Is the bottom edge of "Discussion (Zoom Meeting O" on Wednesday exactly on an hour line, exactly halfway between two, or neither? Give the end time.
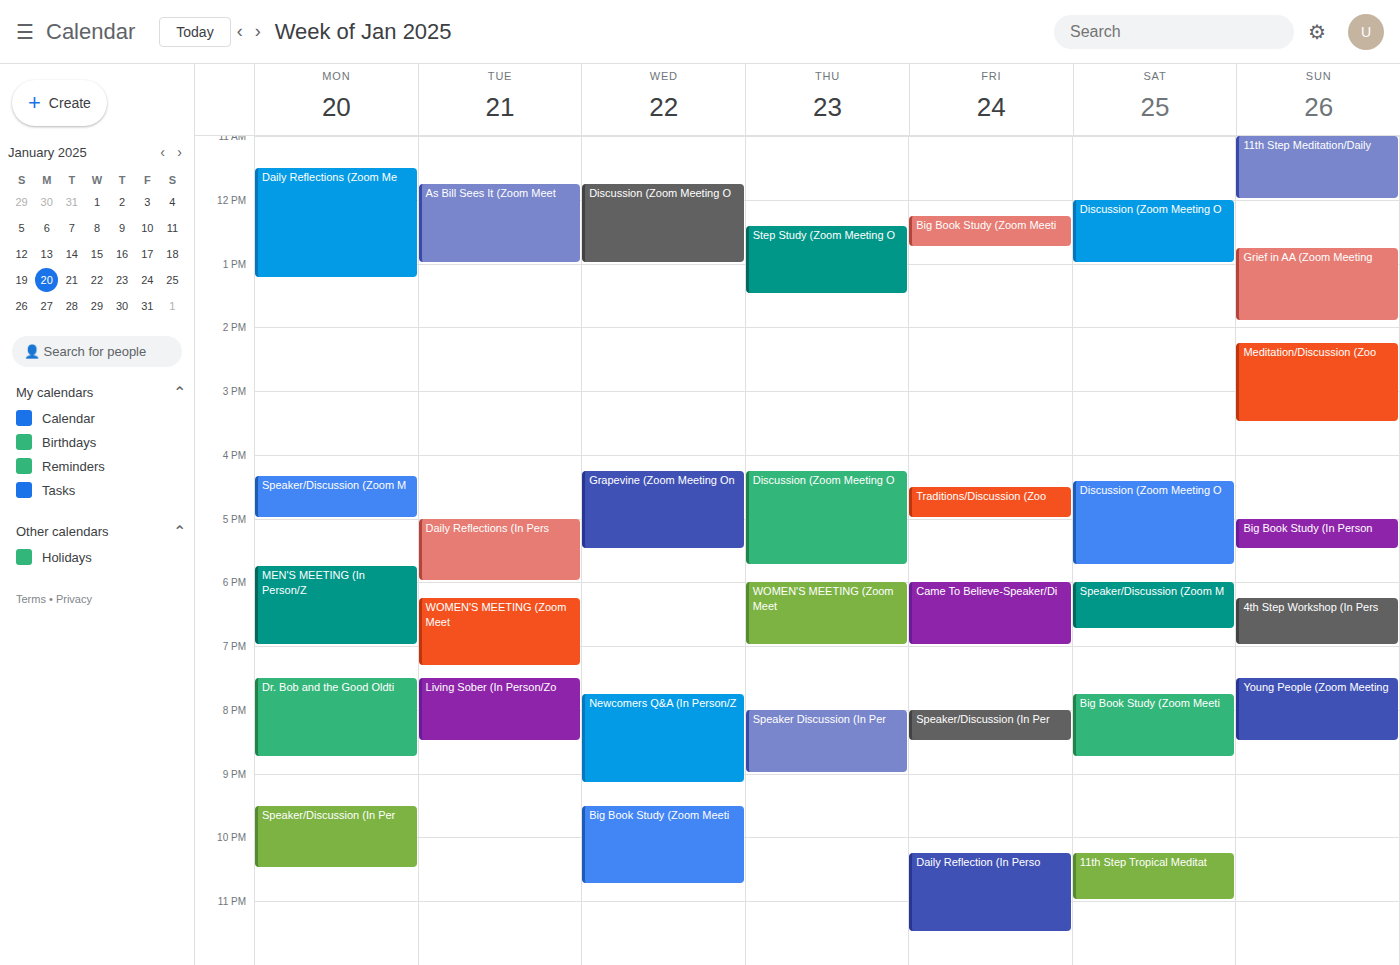
1:00 PM -- exactly on the 1 PM line.